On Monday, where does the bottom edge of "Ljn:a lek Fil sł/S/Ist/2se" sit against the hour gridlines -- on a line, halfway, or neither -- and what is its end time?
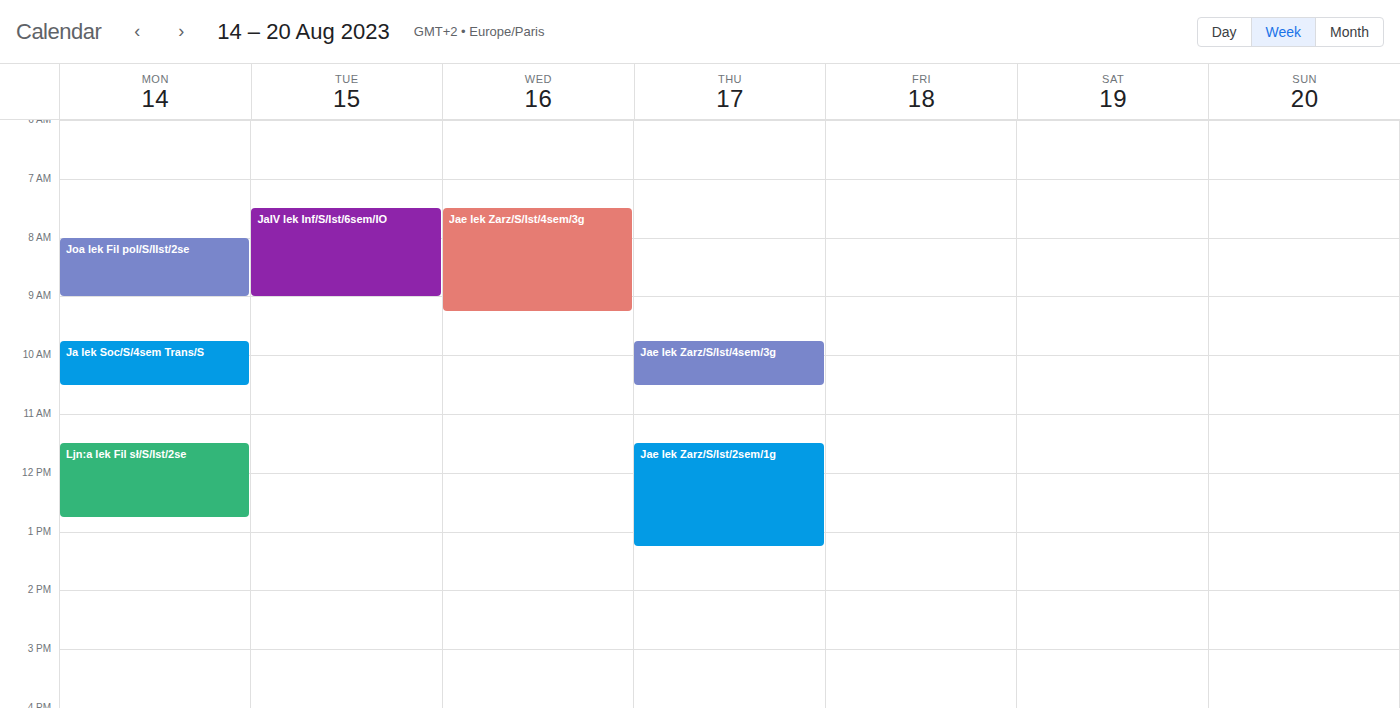
12:45 PM -- neither: three quarters of the way from the 12 PM line to the 1 PM line.